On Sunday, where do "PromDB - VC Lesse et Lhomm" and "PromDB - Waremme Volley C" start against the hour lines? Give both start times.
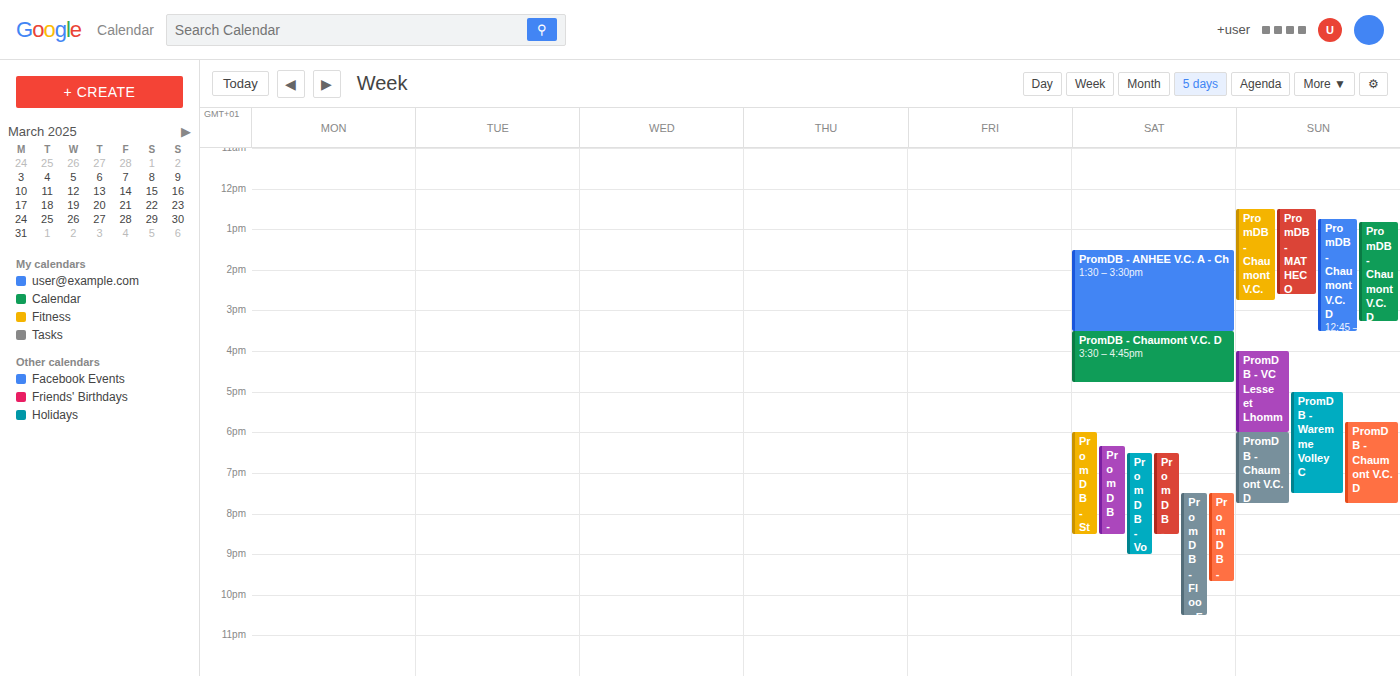
"PromDB - VC Lesse et Lhomm": 16:00, exactly on the 16:00 line. "PromDB - Waremme Volley C": 17:00, exactly on the 17:00 line.